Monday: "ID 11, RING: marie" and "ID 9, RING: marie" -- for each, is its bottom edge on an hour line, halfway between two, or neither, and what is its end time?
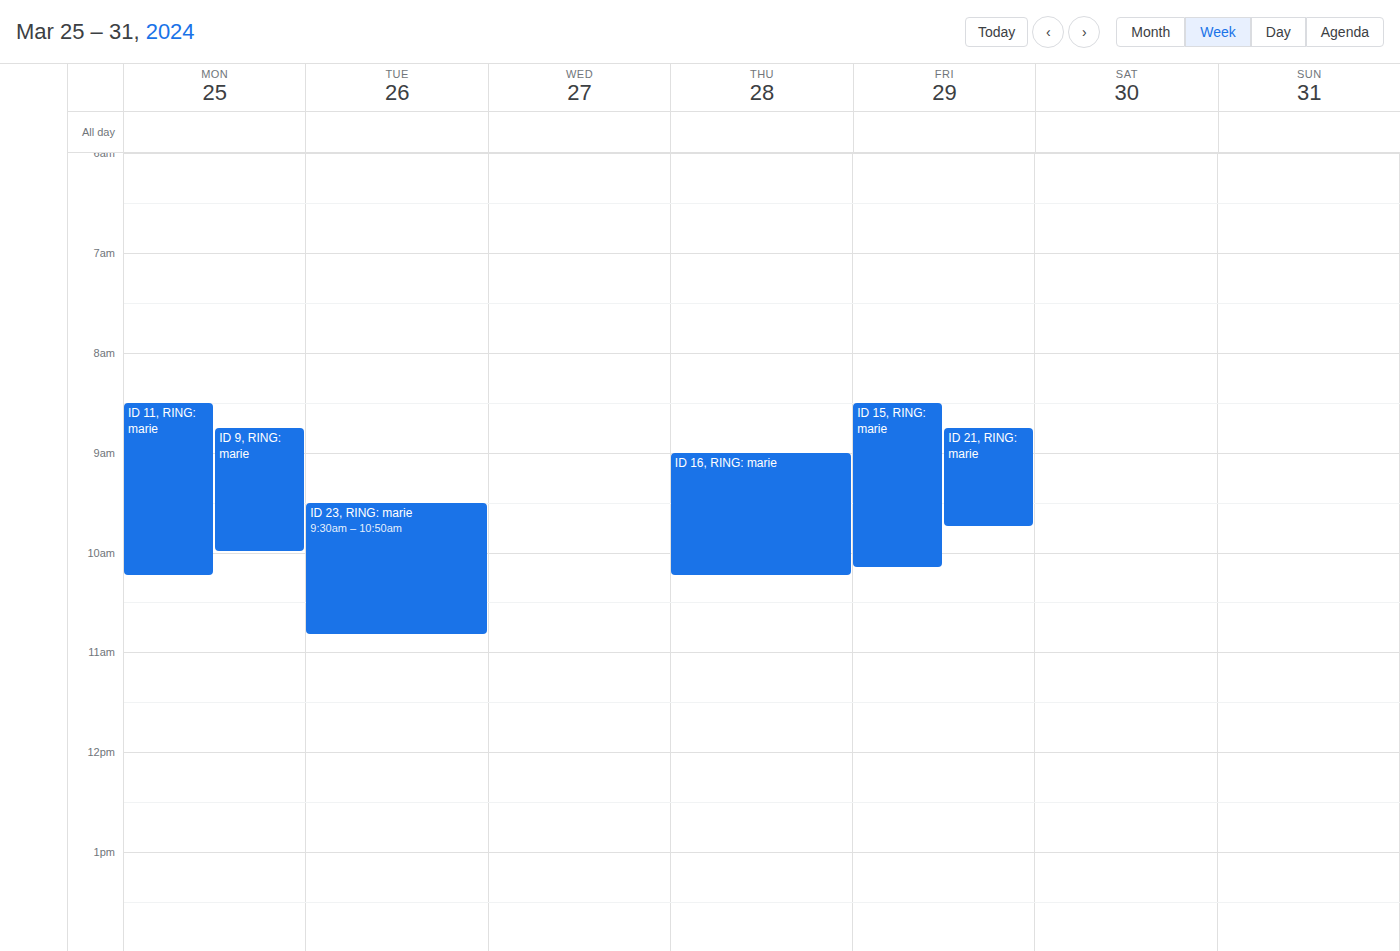
"ID 11, RING: marie": 10:15 AM, neither: a quarter of the way from the 10 AM line to the 11 AM line. "ID 9, RING: marie": 10:00 AM, exactly on the 10 AM line.